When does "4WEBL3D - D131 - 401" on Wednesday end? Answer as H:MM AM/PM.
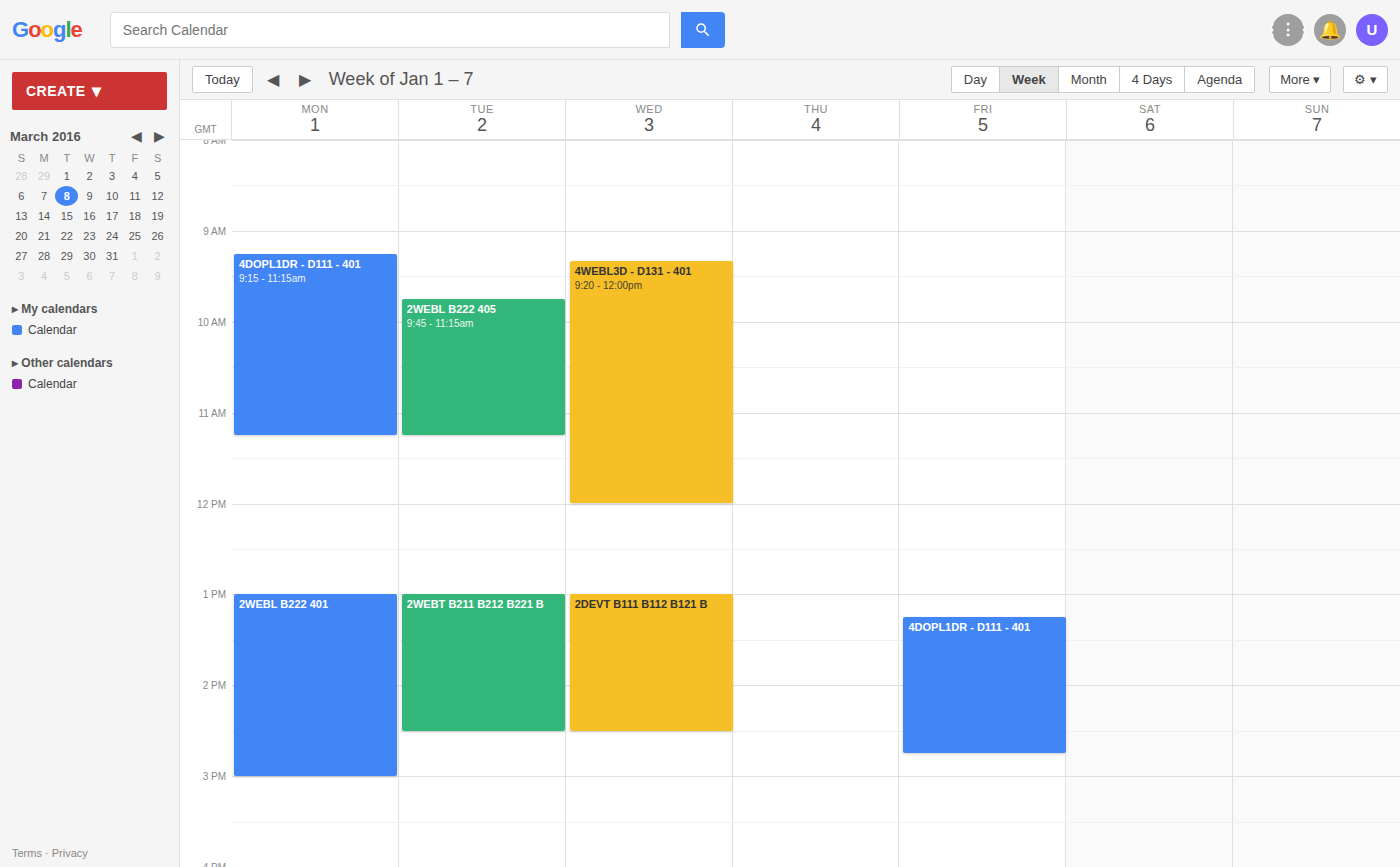
12:00 PM